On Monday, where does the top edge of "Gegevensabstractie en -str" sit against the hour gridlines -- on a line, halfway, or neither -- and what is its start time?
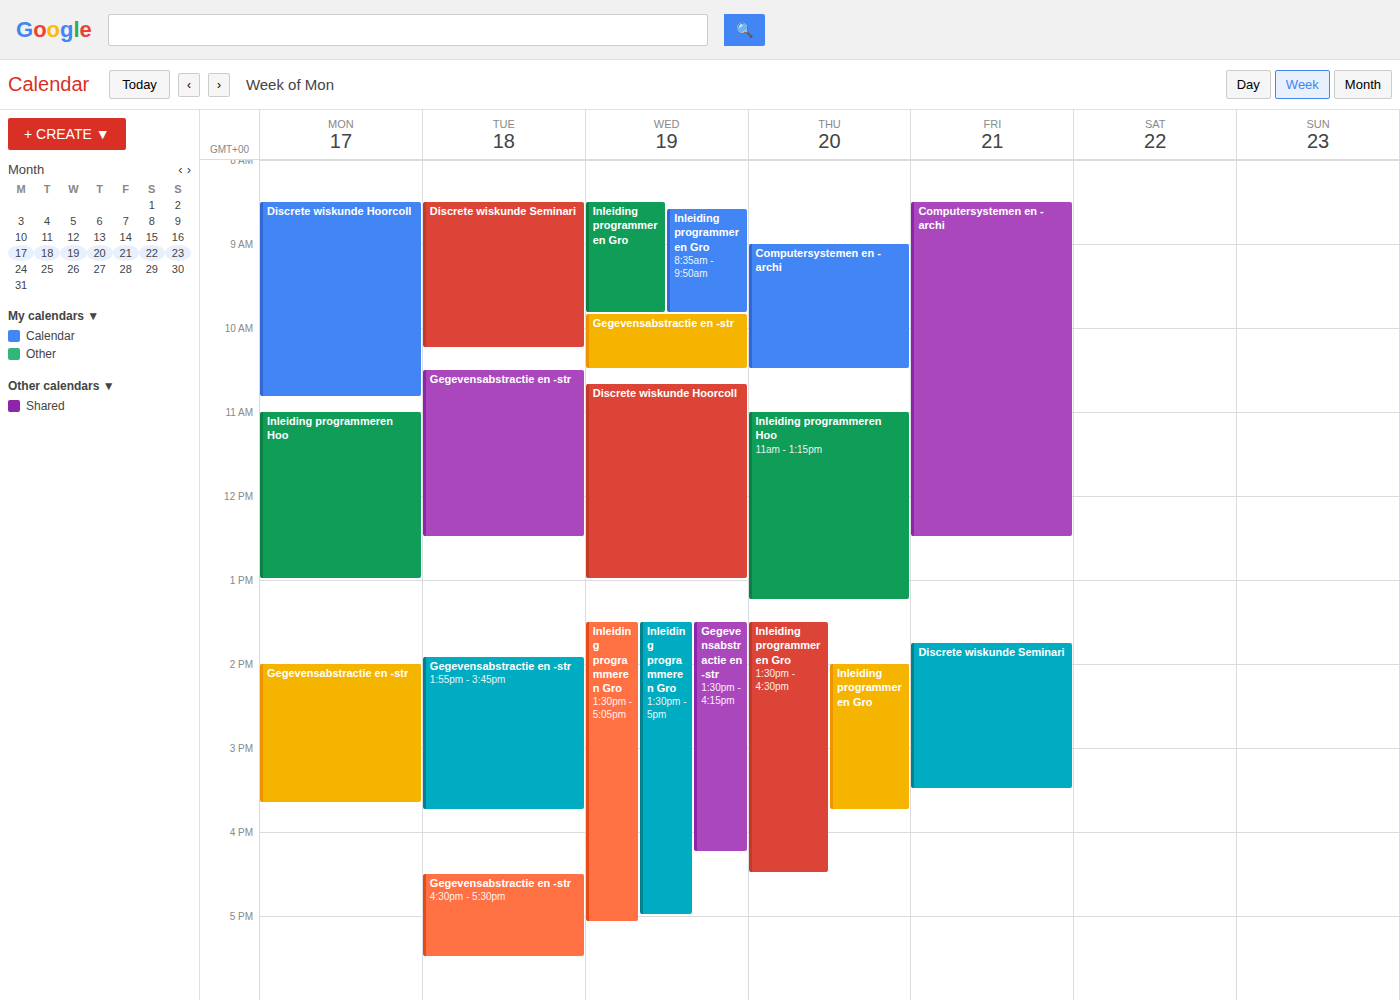
2:00 PM -- exactly on the 2 PM line.